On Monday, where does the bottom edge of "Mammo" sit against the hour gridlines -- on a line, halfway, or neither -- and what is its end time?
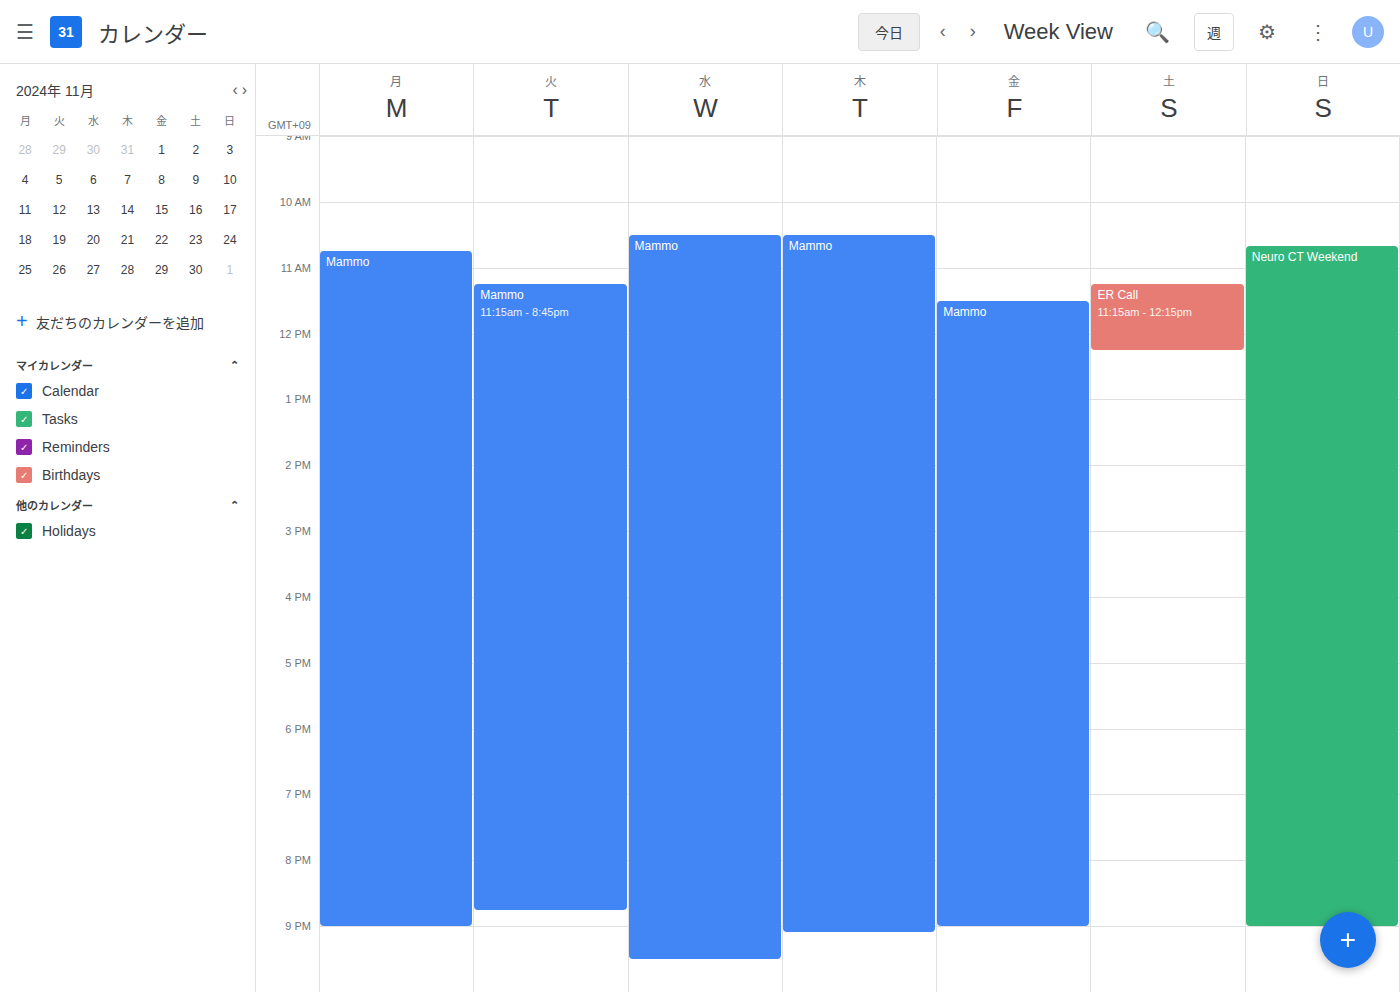
9:00 PM -- exactly on the 9 PM line.